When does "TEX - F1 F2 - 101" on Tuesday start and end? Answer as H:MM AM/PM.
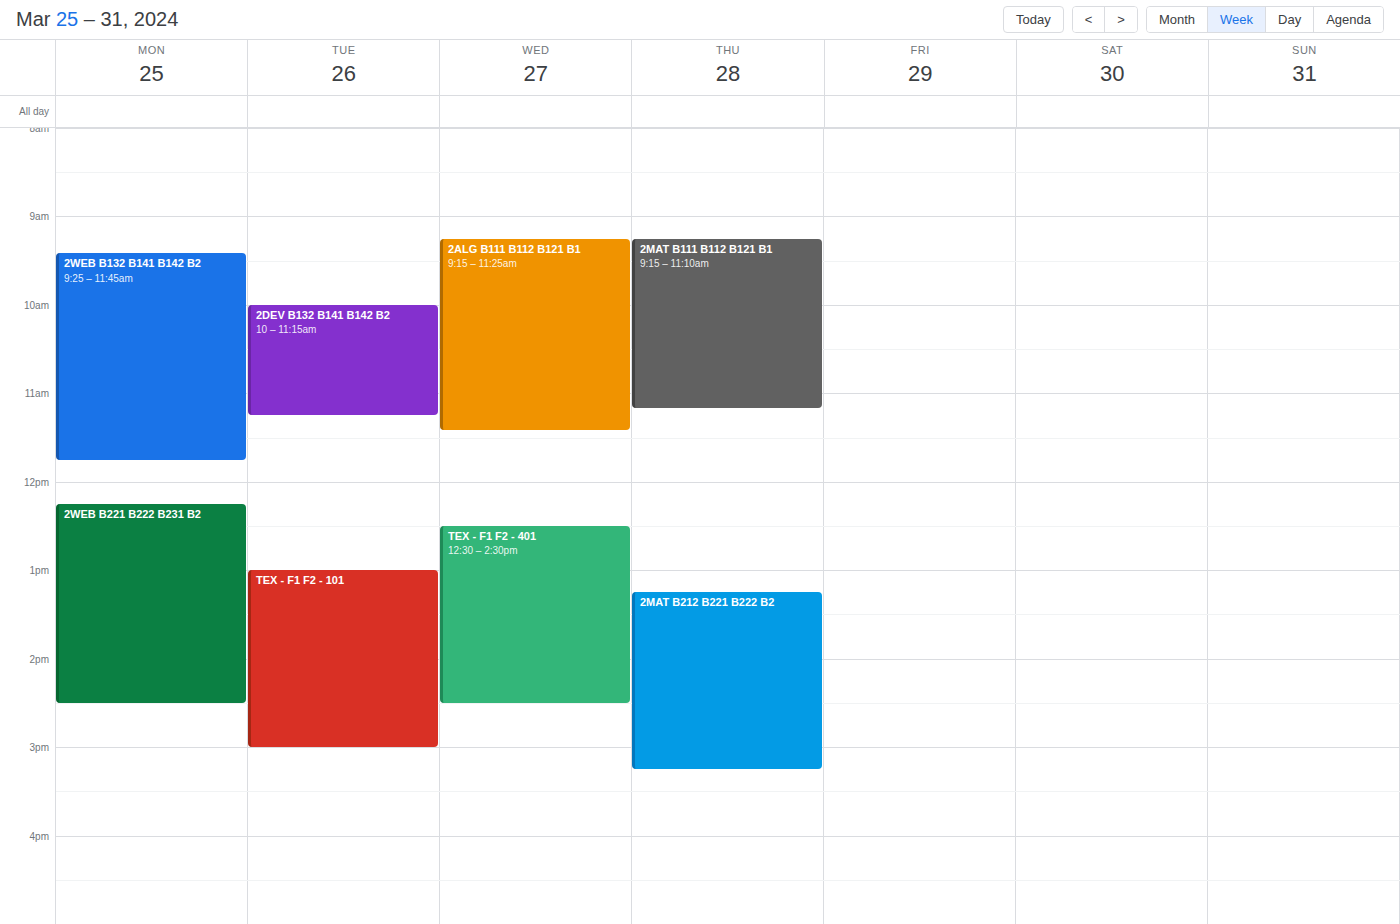
1:00 PM to 3:00 PM